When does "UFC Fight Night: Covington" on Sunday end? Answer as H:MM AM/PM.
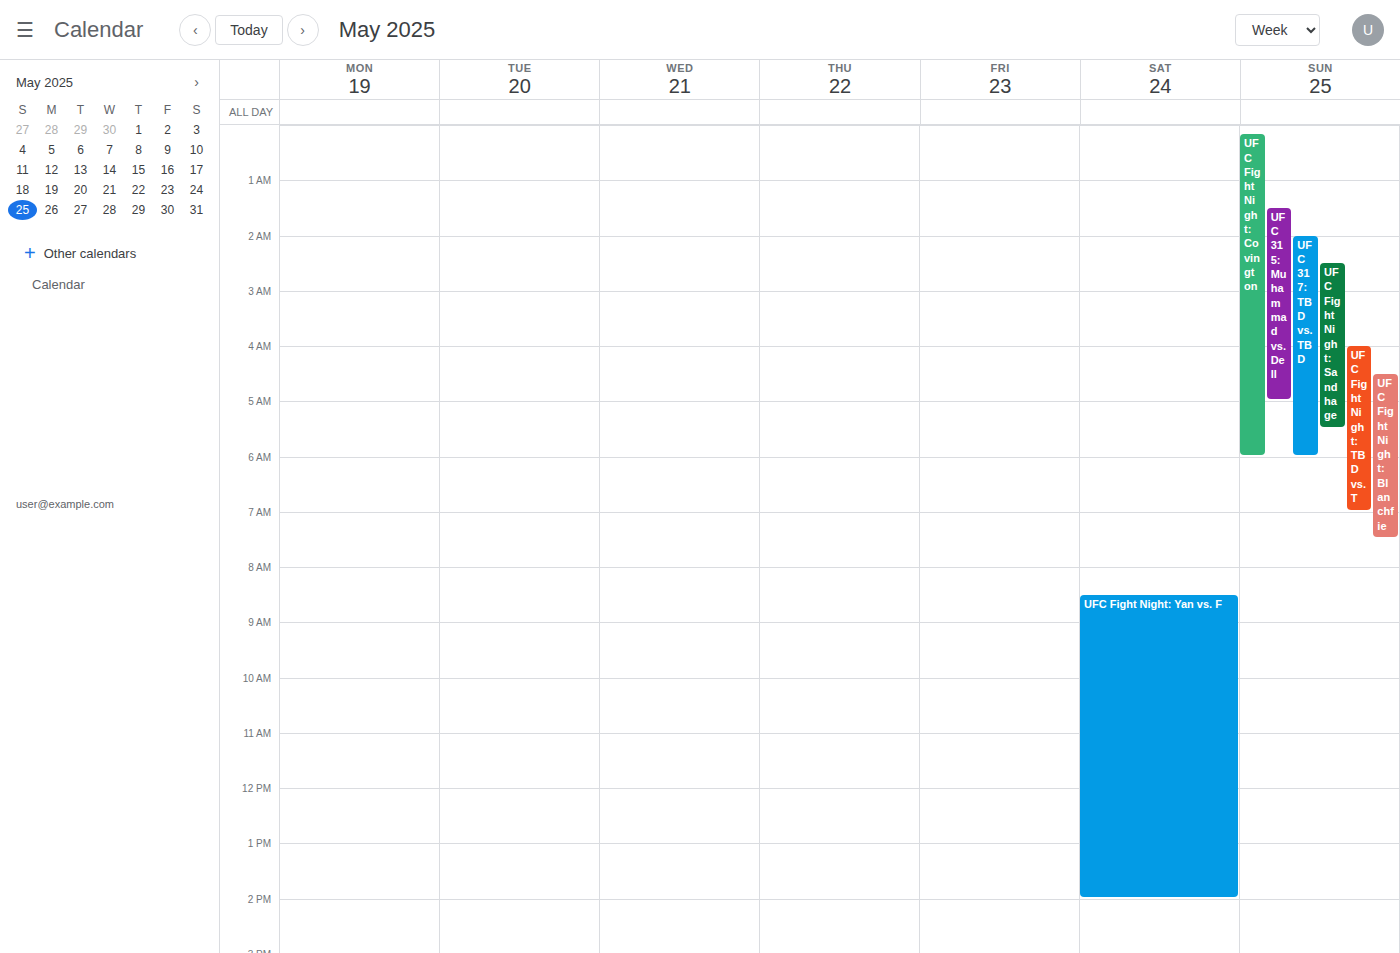
6:00 AM